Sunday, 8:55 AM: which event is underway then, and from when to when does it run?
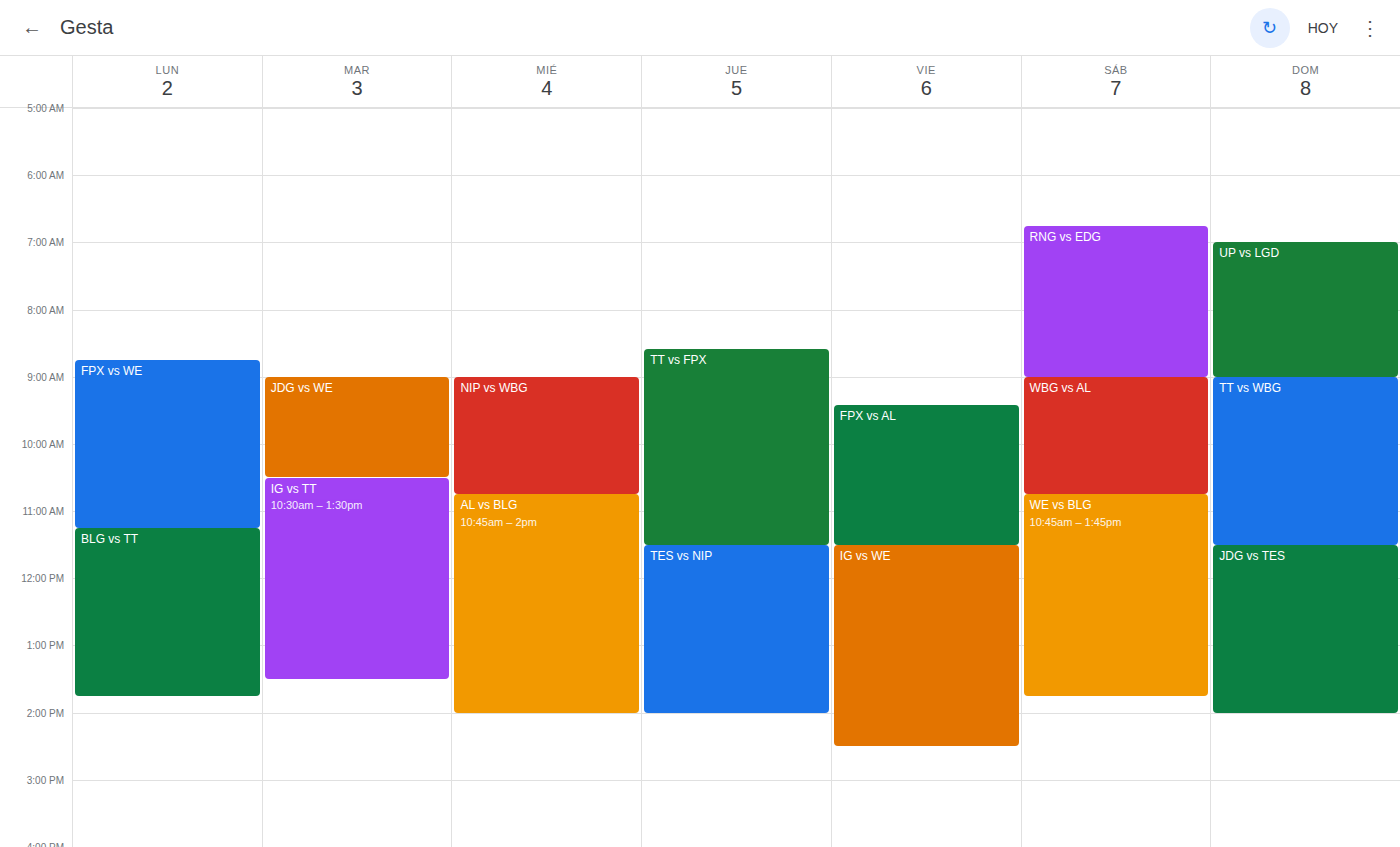
"UP vs LGD", 7:00 AM to 9:00 AM